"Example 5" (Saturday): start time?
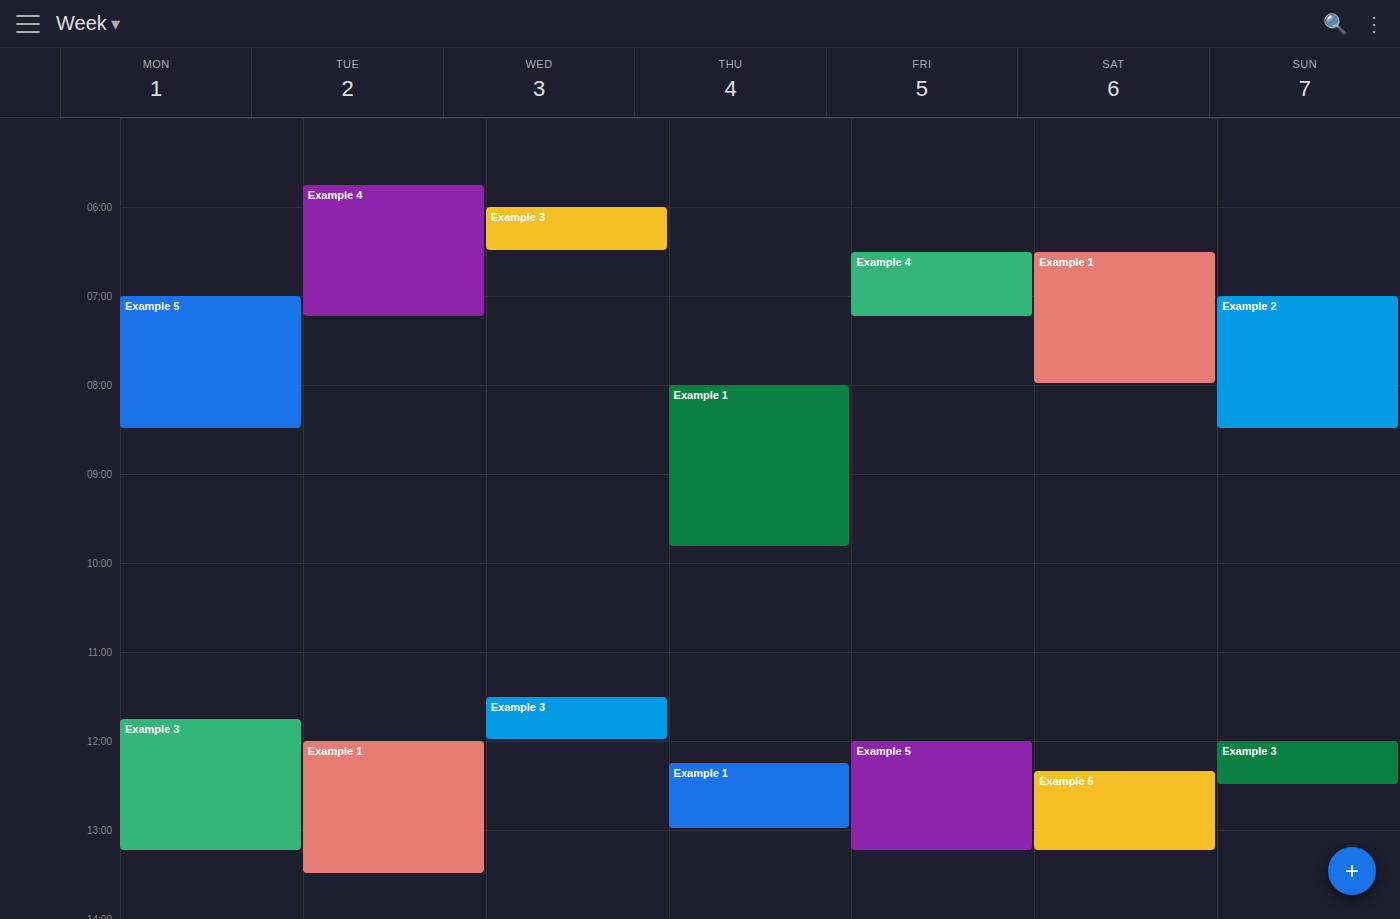
12:20 PM